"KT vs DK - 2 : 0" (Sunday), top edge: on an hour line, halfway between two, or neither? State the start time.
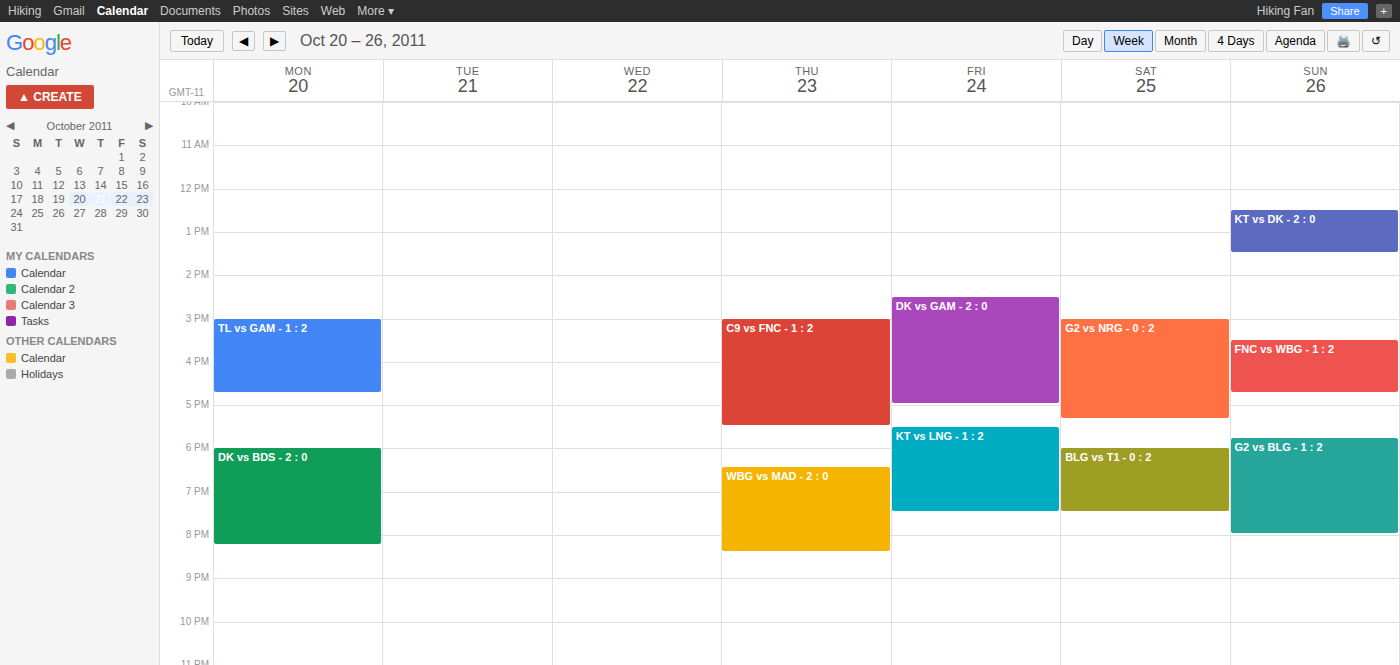
12:30 PM -- halfway between the 12 PM and 1 PM lines.